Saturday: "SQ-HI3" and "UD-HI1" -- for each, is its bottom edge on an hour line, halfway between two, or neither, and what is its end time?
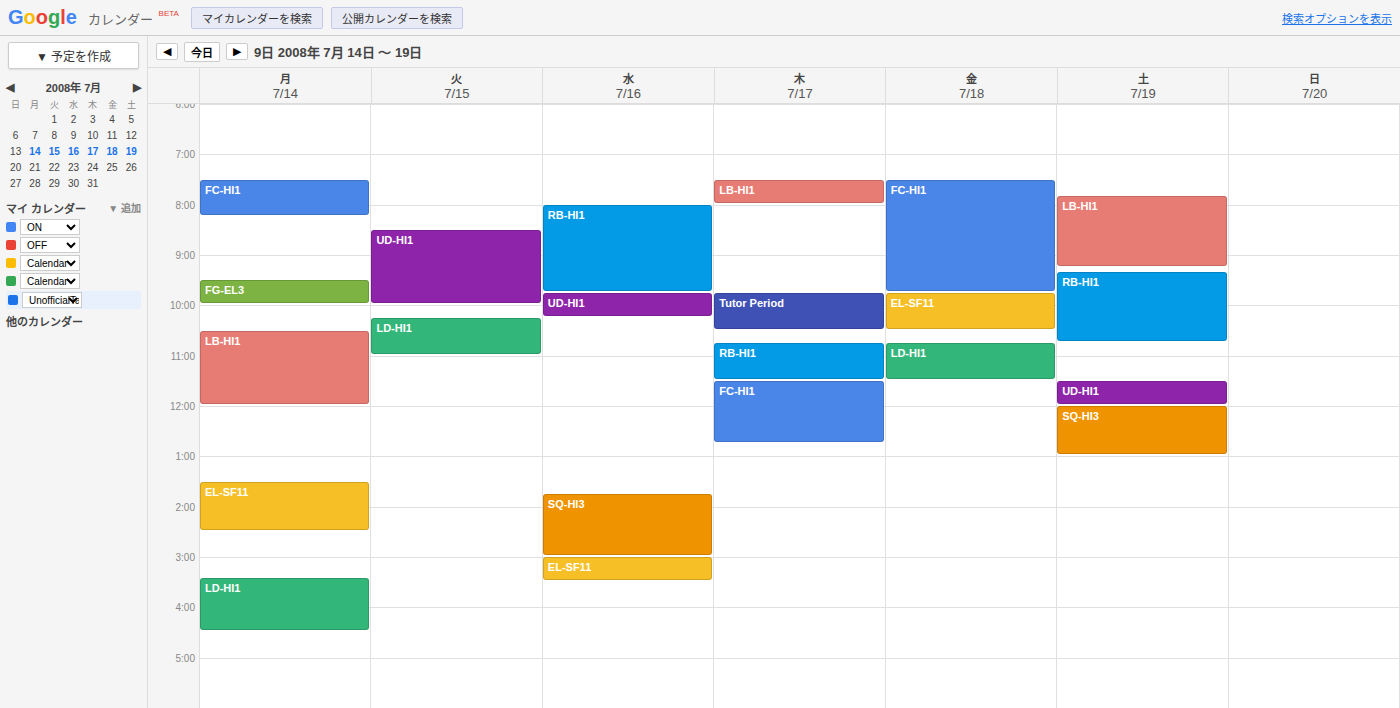
"SQ-HI3": 13:00, exactly on the 13:00 line. "UD-HI1": 12:00, exactly on the 12:00 line.